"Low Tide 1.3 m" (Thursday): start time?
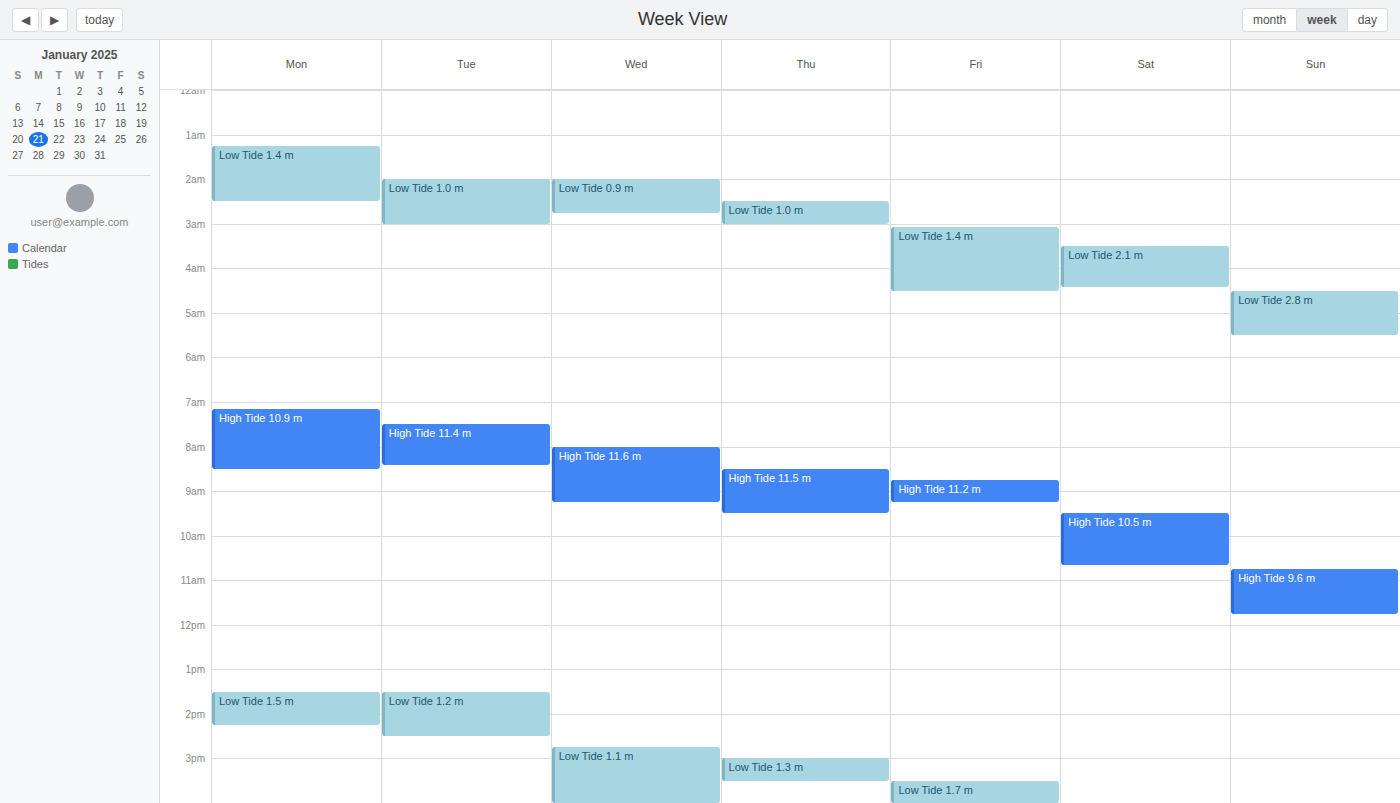
15:00